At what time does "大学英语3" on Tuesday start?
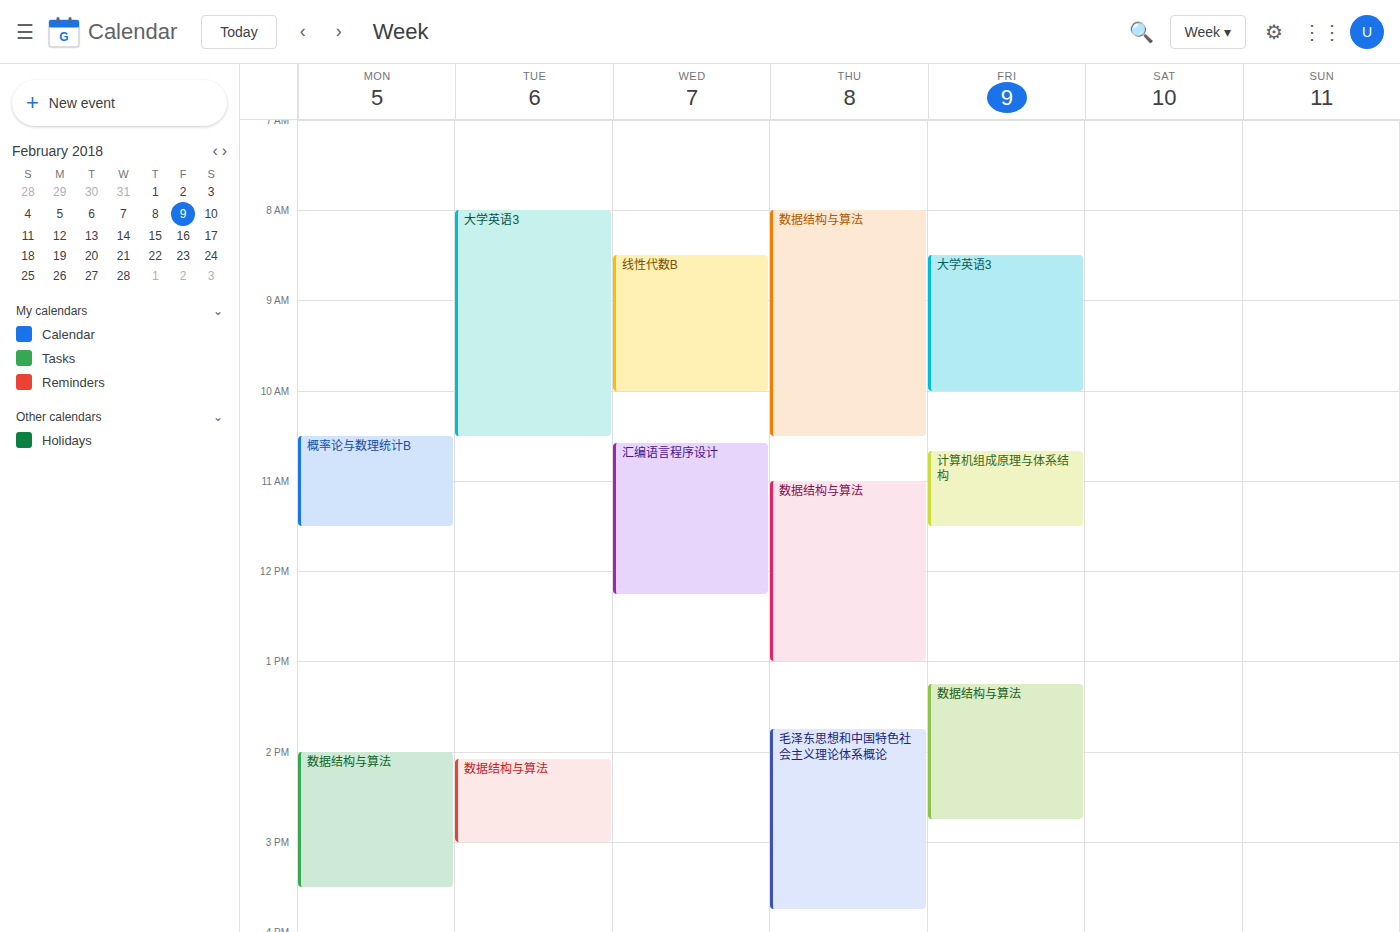
8:00 AM